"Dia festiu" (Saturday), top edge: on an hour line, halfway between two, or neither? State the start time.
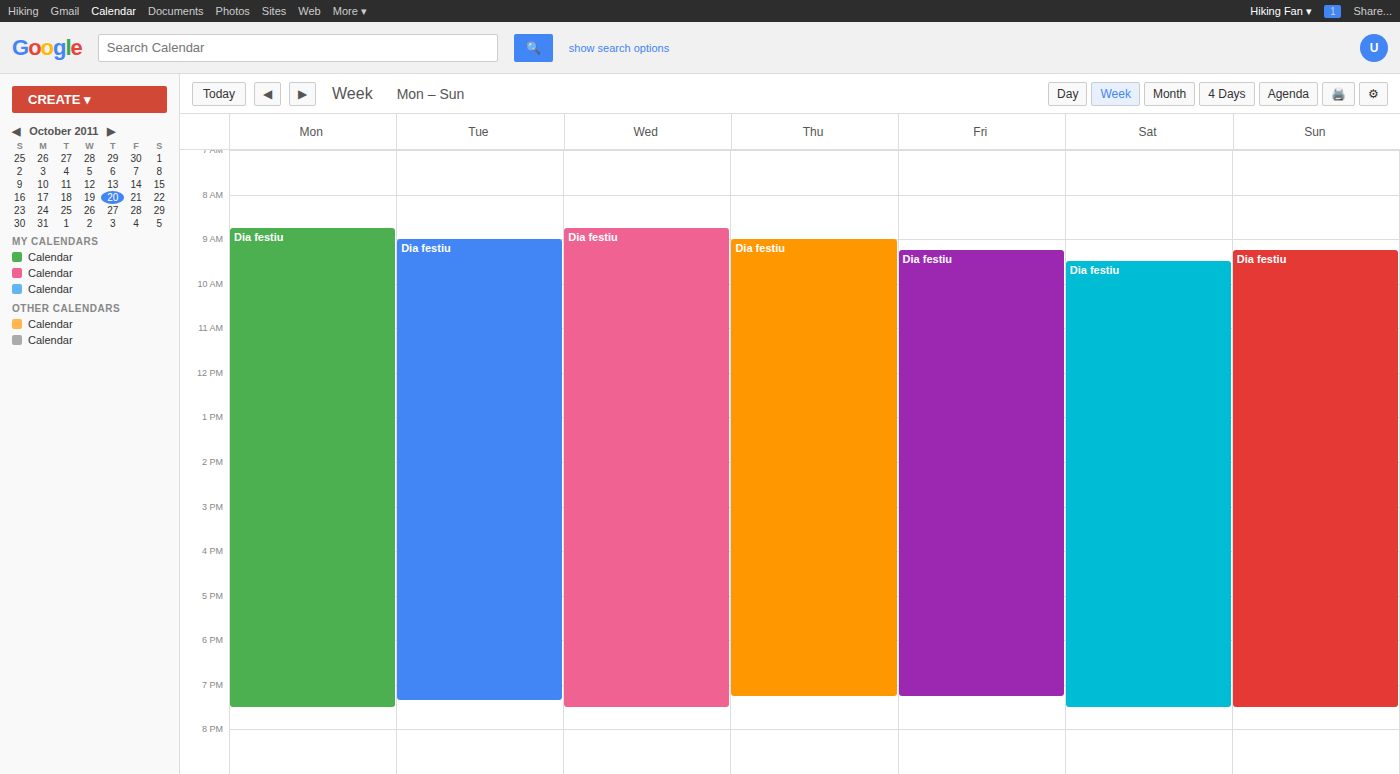
09:30 -- halfway between the 09:00 and 10:00 lines.